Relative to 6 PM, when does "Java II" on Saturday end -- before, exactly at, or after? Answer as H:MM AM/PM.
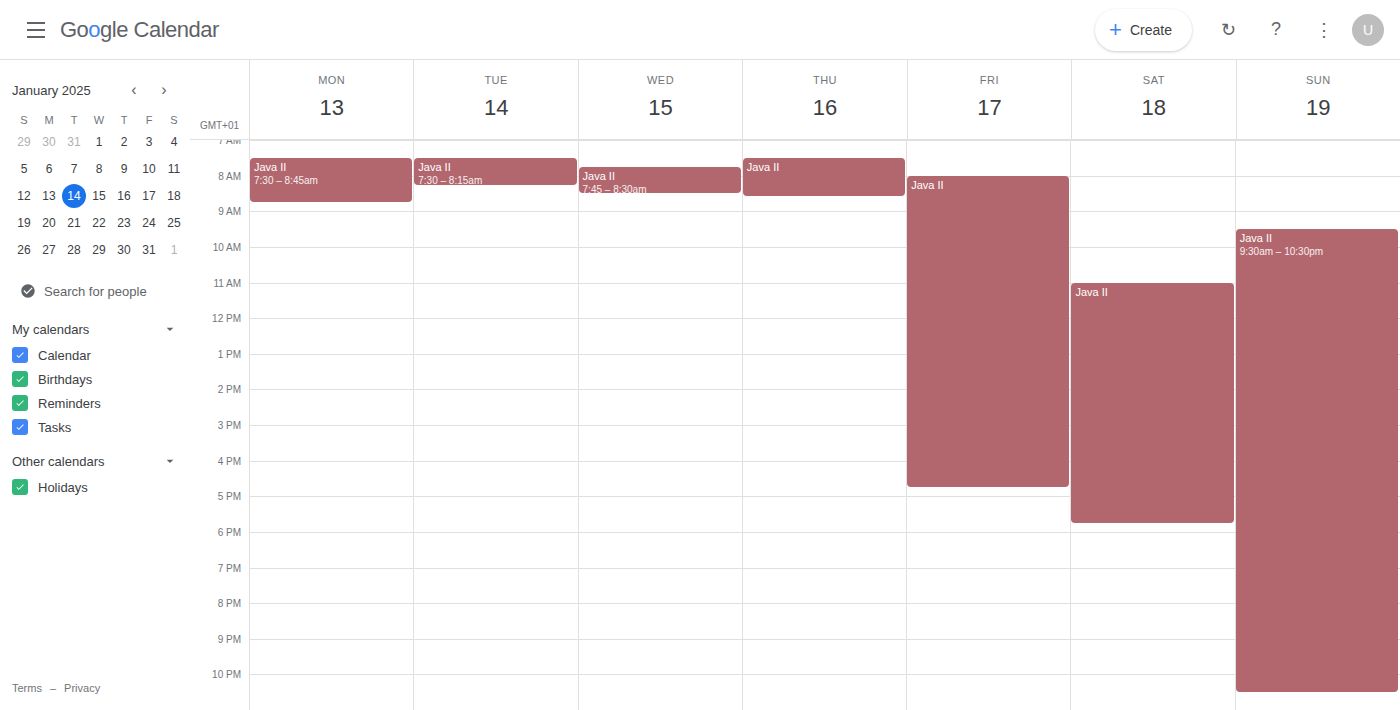
5:45 PM -- before 6 PM, 15 minutes above the 6 PM line.